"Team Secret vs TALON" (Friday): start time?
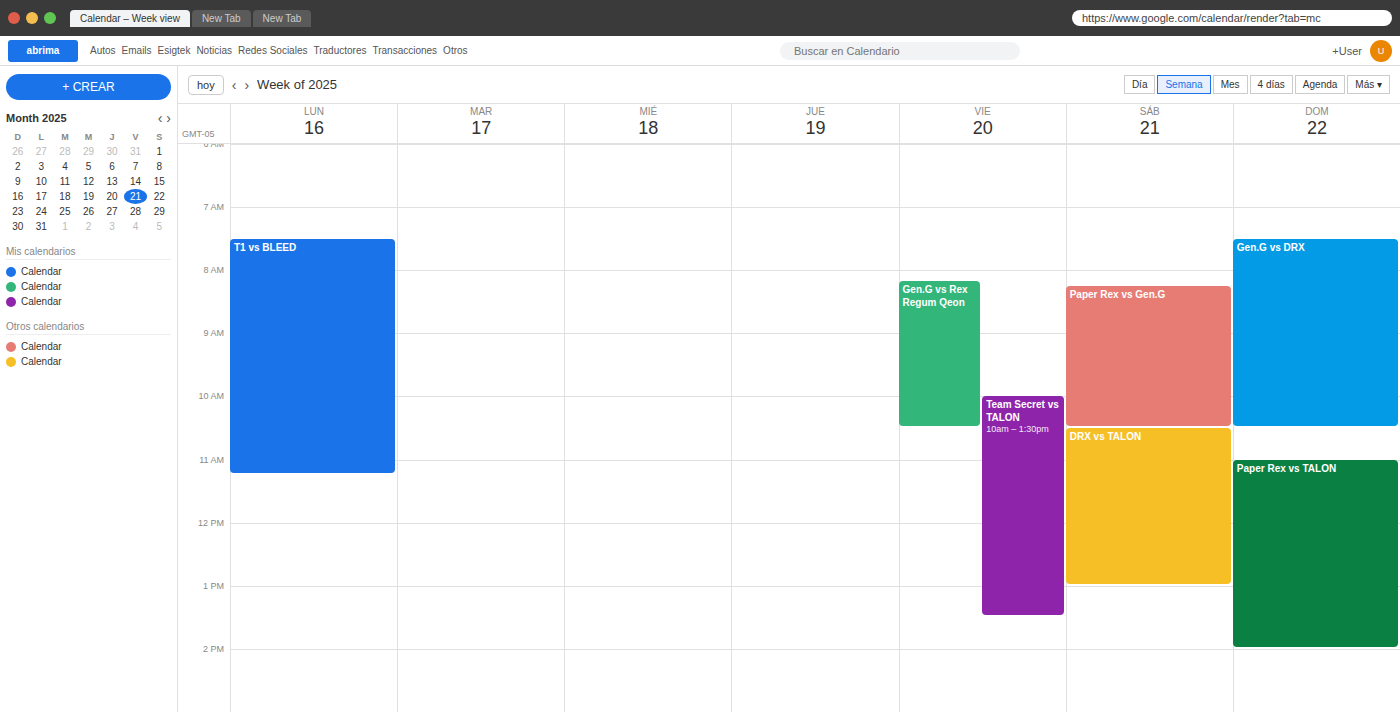
10:00